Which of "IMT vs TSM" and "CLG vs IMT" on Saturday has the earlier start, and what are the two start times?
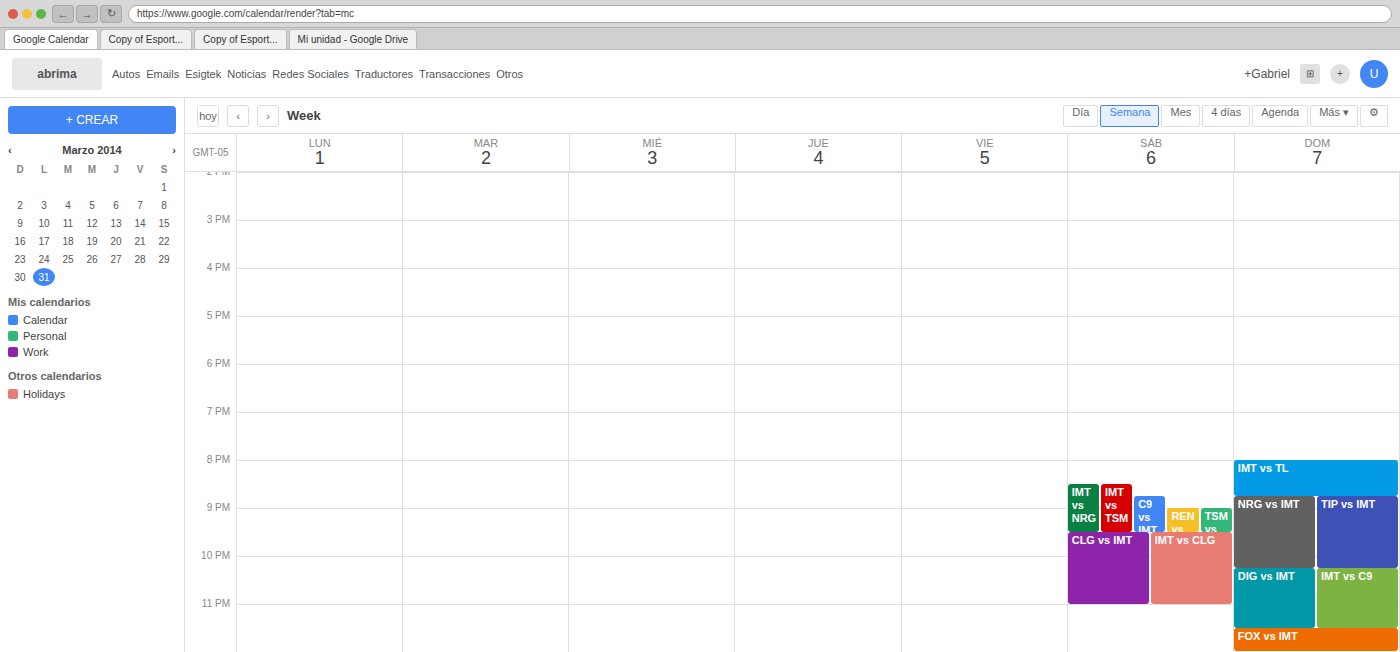
"IMT vs TSM" 8:30 PM; "CLG vs IMT" 9:30 PM.